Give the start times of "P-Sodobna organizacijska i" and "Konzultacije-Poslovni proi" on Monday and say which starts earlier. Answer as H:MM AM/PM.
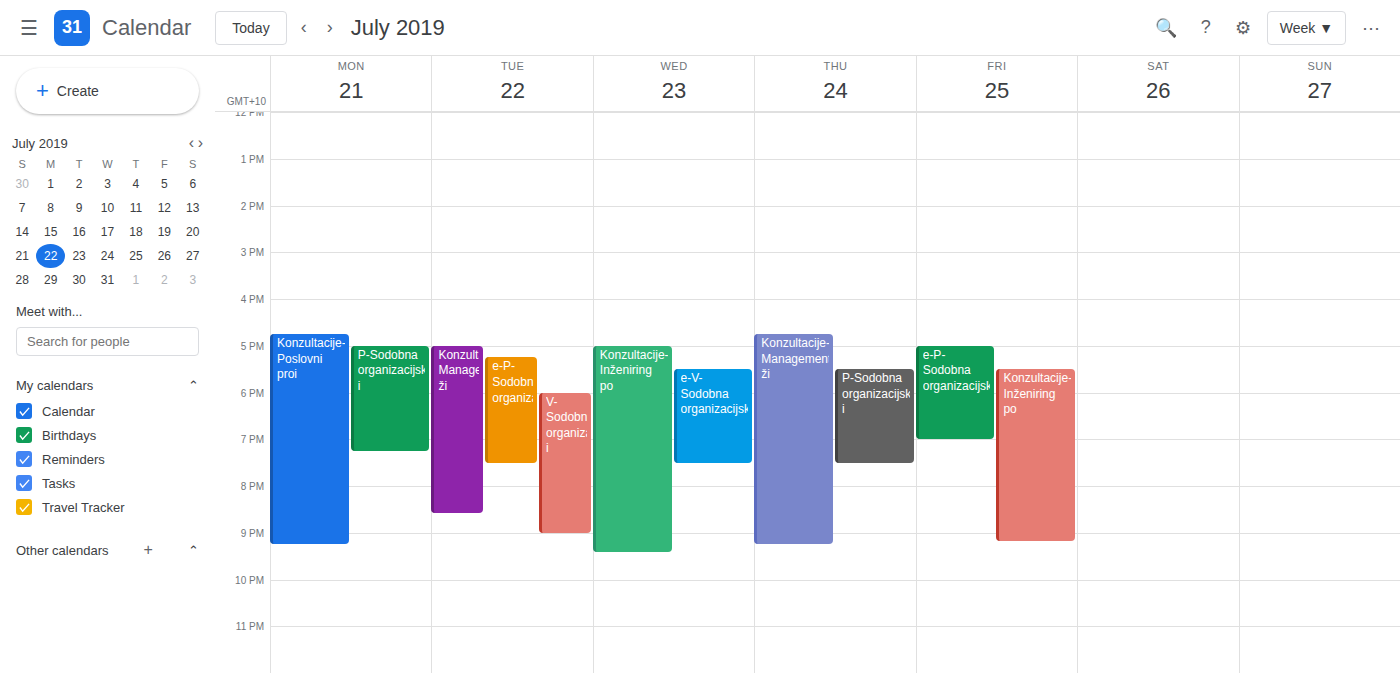
"Konzultacije-Poslovni proi" 4:45 PM; "P-Sodobna organizacijska i" 5:00 PM.